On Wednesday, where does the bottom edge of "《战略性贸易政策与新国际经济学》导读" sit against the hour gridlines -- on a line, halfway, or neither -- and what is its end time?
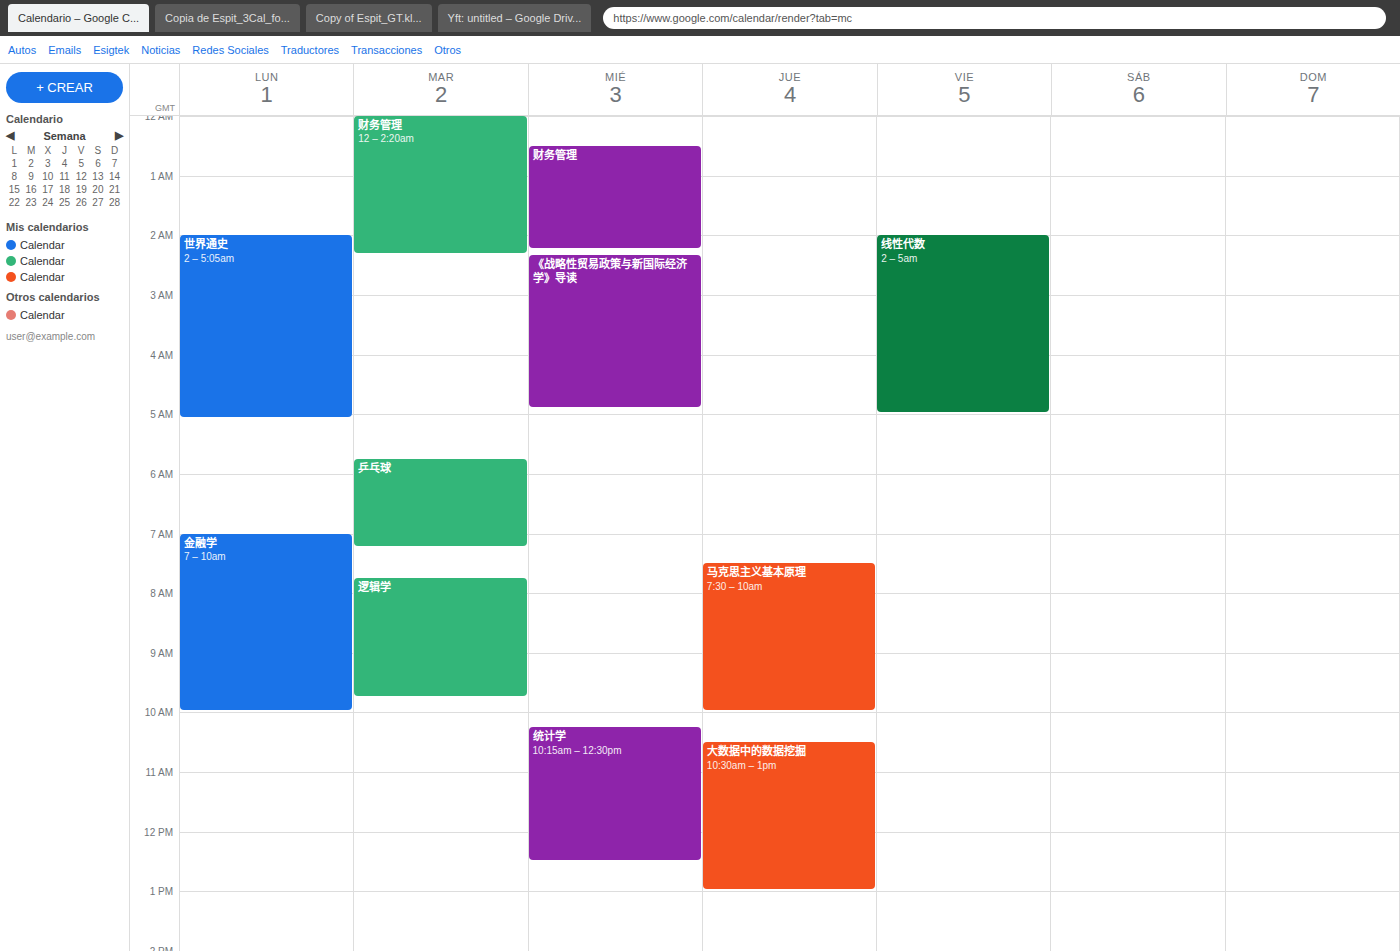
4:55 AM -- neither: 55 minutes below the 4 AM line and 5 minutes above the 5 AM line.